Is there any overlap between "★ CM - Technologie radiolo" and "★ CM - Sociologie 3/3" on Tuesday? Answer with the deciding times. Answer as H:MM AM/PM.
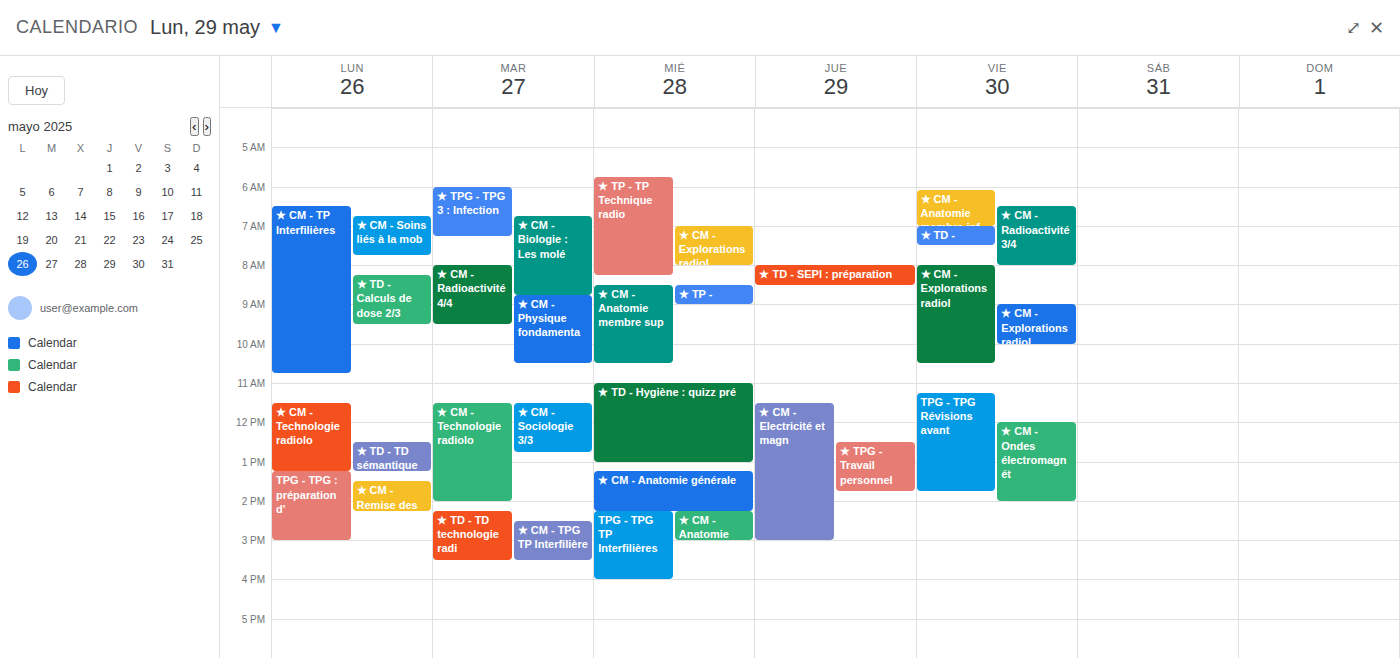
"★ CM - Sociologie 3/3" runs 11:30 AM to 12:45 PM, inside "★ CM - Technologie radiolo" -- they overlap.